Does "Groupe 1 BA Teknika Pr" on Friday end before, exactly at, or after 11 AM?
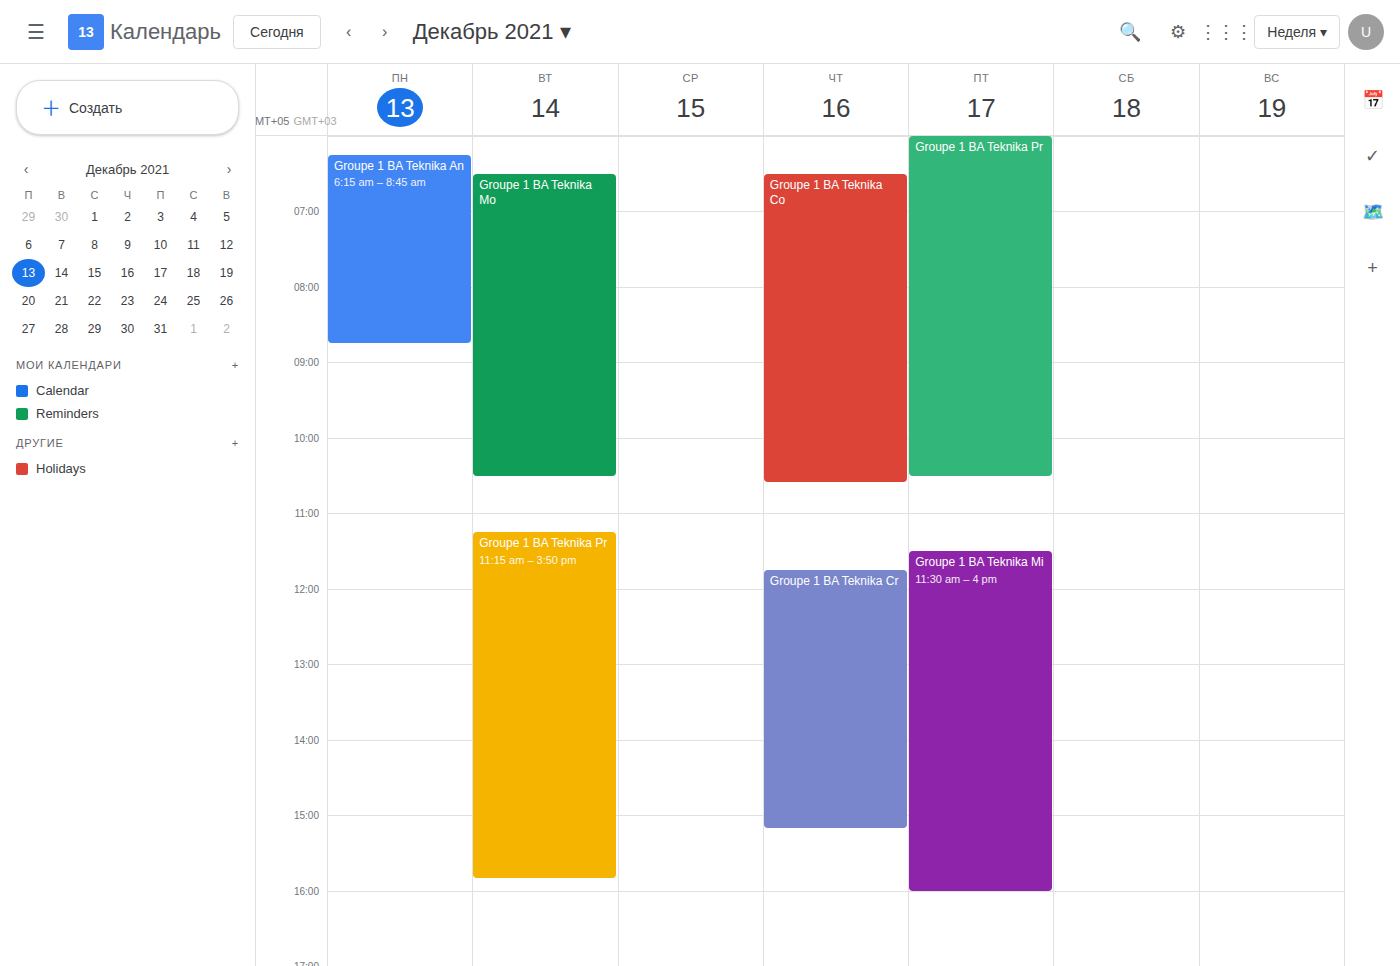
10:30 AM -- before 11 AM, 30 minutes above the 11 AM line.